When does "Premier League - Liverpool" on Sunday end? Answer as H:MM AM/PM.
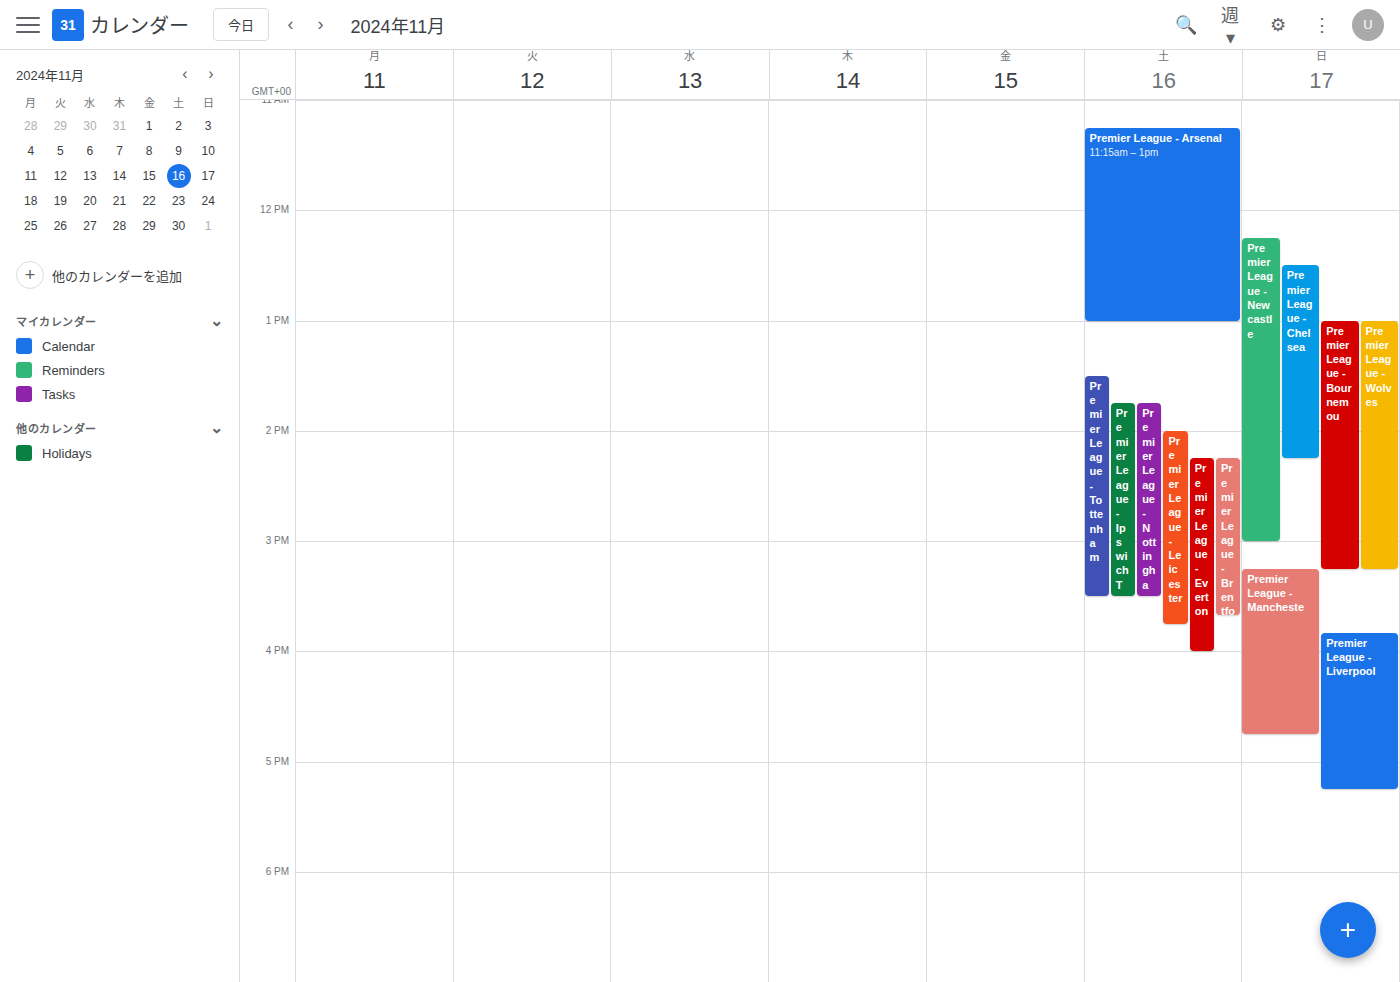
5:15 PM